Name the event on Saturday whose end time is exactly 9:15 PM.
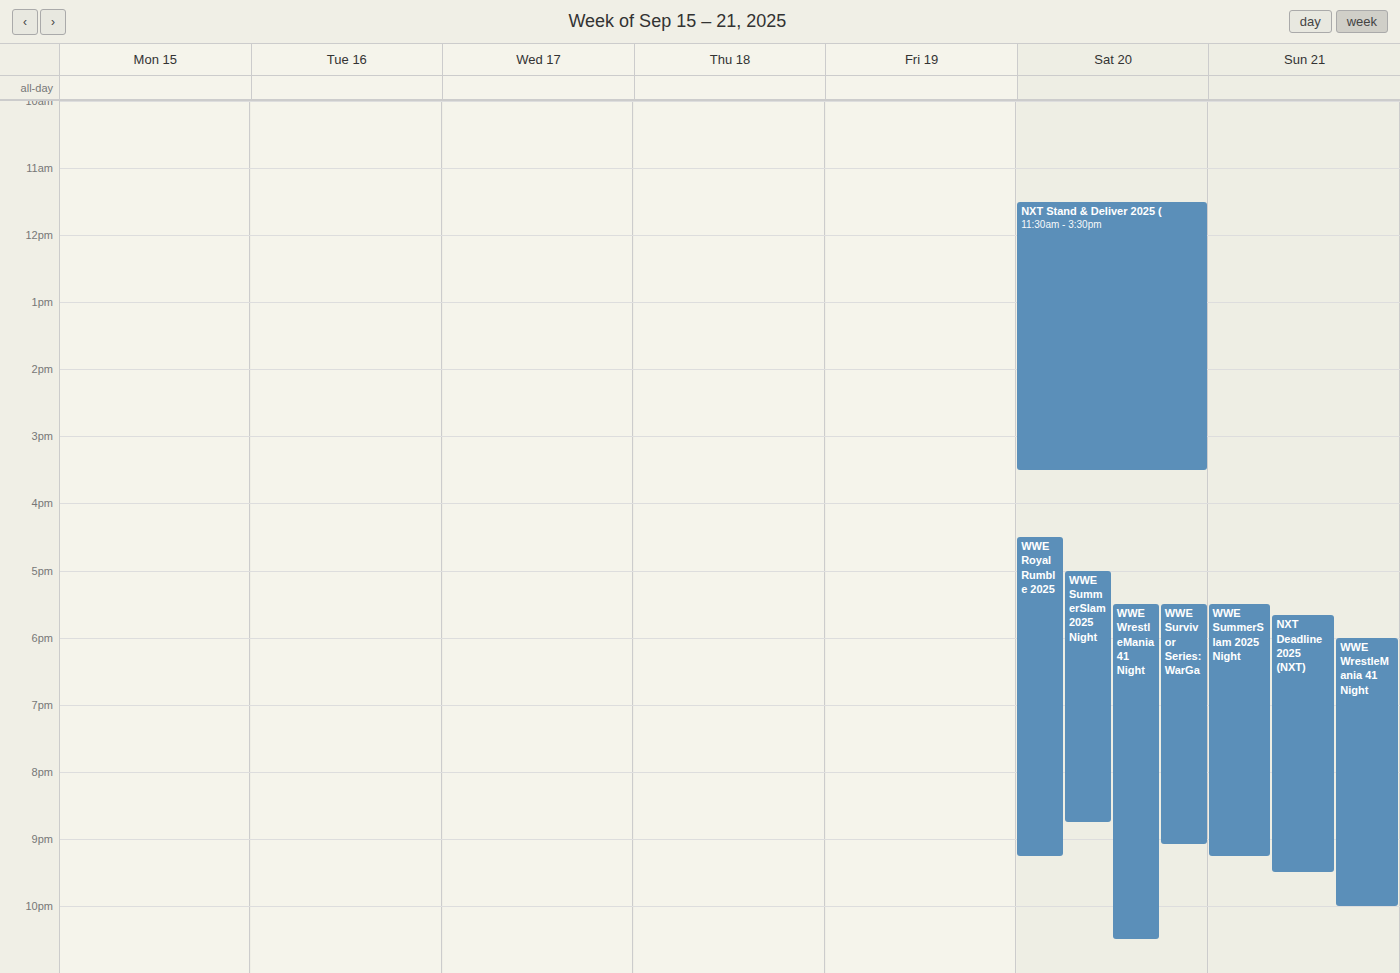
"WWE Royal Rumble 2025"